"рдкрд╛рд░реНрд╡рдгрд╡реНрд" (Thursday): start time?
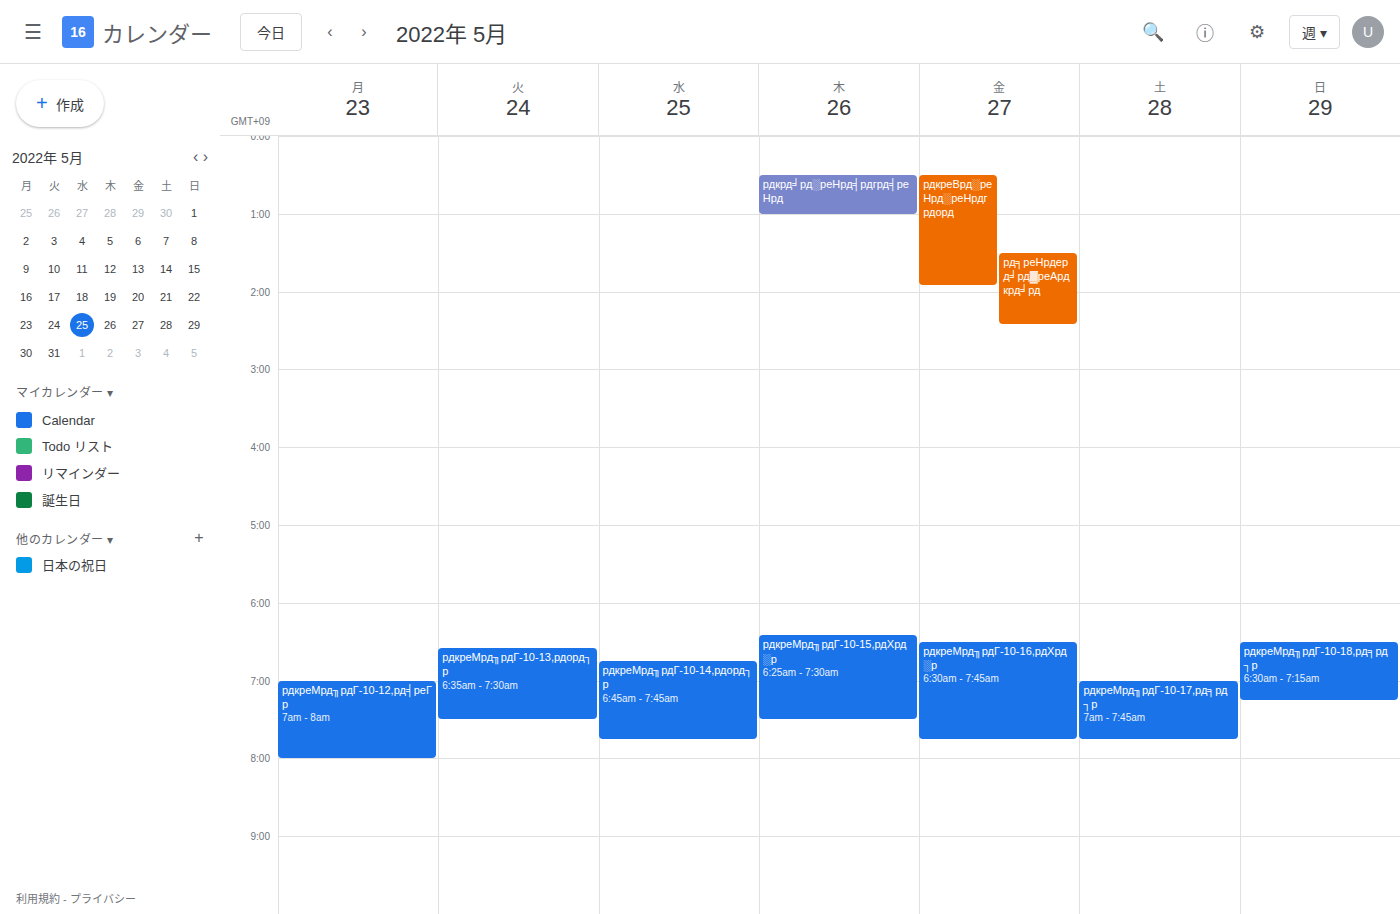
12:30 AM